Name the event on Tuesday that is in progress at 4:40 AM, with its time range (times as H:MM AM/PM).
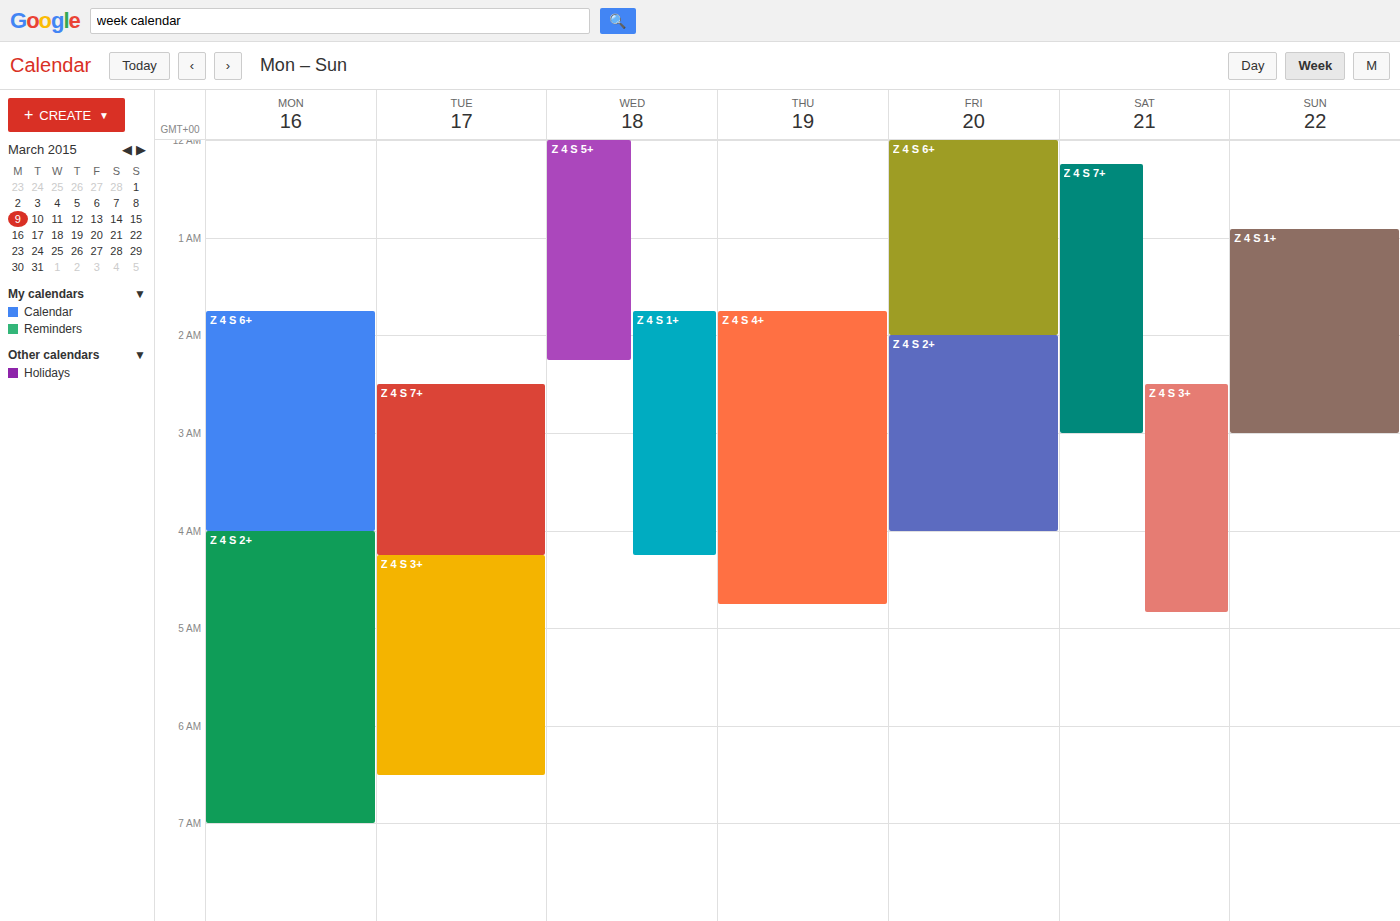
"Z 4 S 3+", 4:15 AM to 6:30 AM